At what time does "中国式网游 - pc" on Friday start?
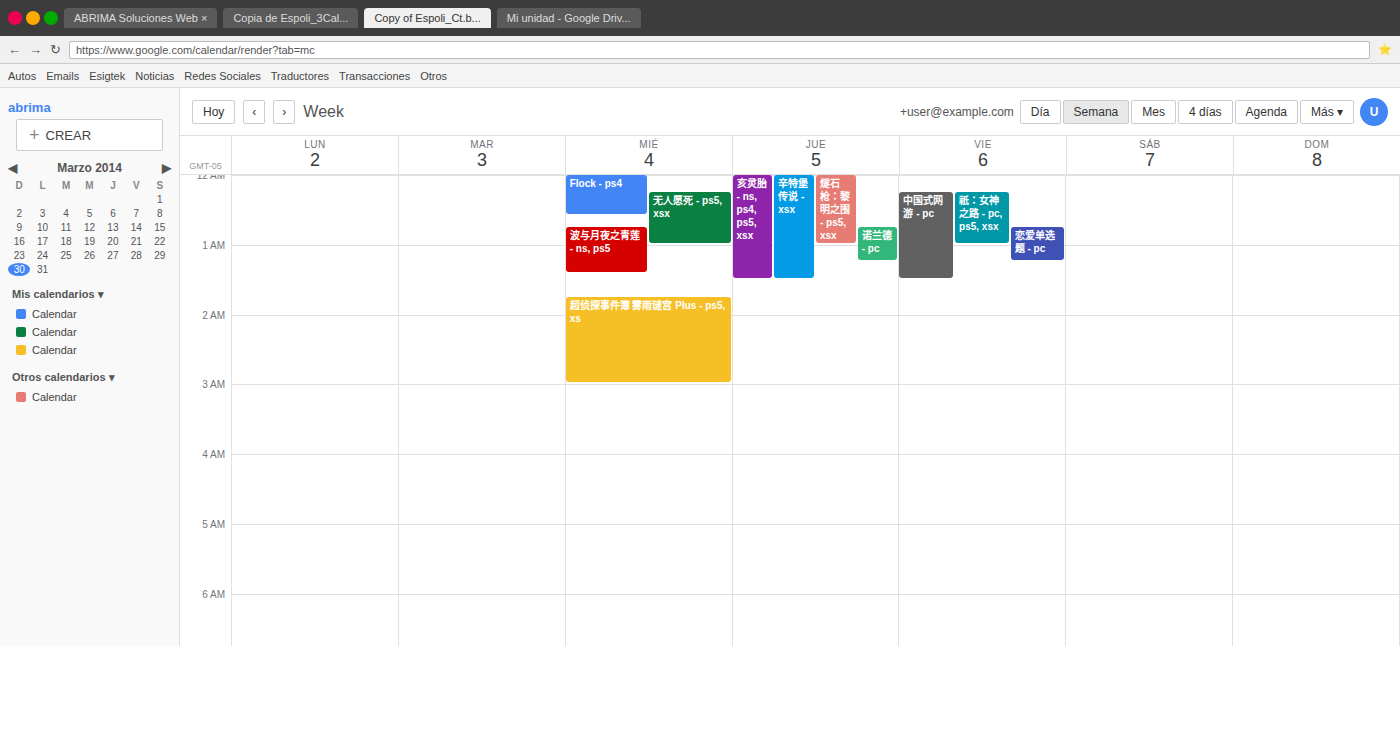
12:15 AM